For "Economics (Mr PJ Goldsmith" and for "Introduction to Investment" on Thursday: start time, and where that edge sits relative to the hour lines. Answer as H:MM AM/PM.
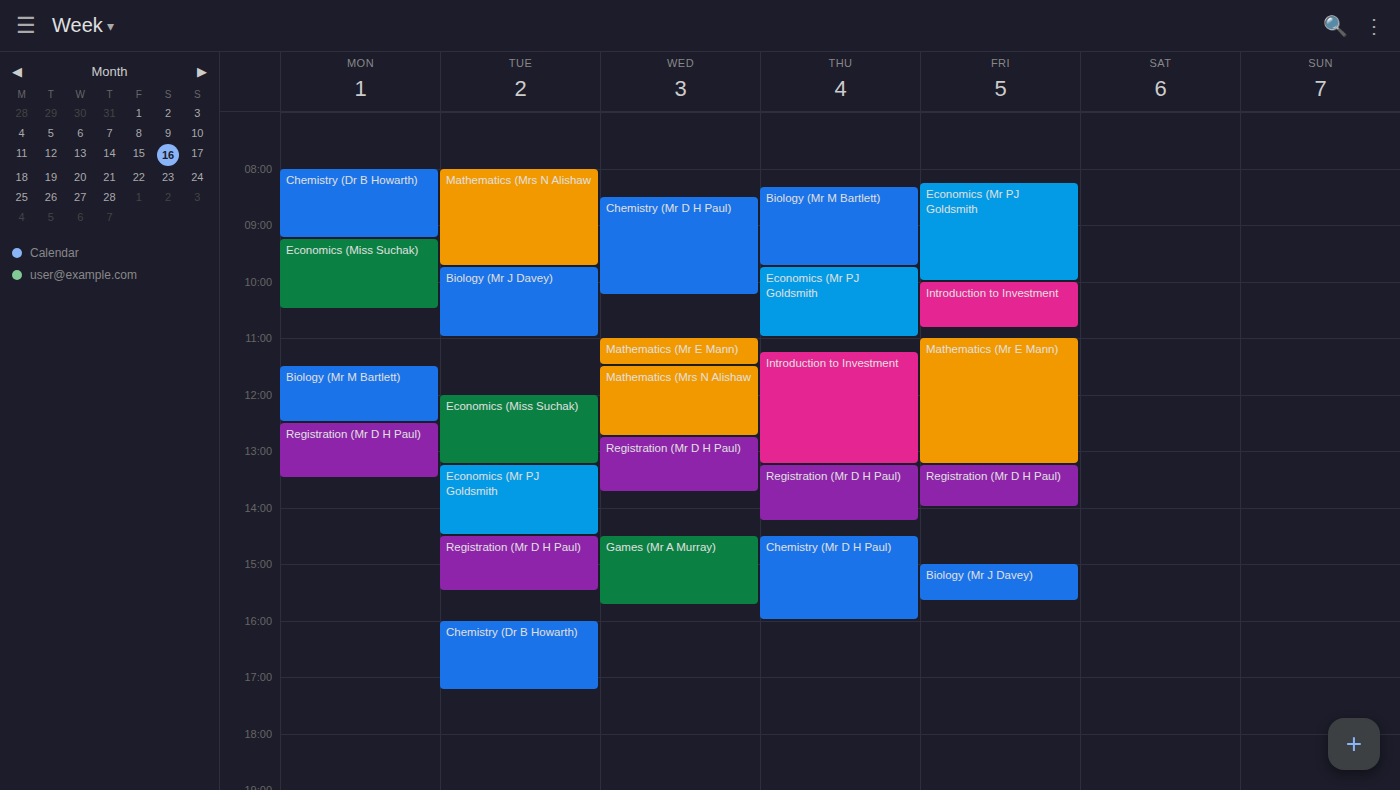
"Economics (Mr PJ Goldsmith": 9:45 AM, neither: three quarters of the way from the 9 AM line to the 10 AM line. "Introduction to Investment": 11:15 AM, neither: a quarter of the way from the 11 AM line to the 12 PM line.